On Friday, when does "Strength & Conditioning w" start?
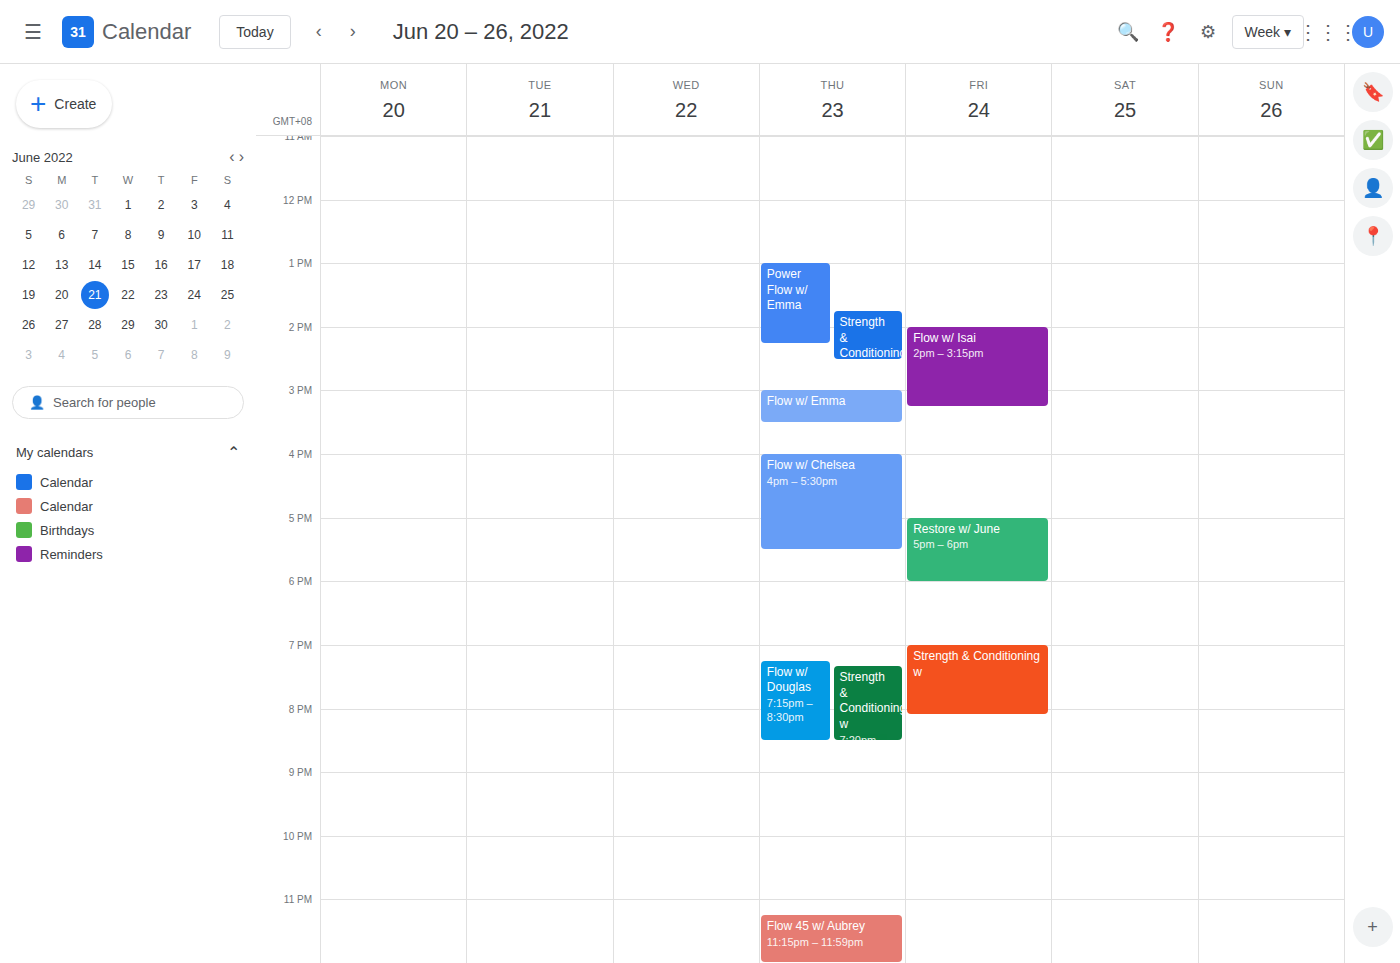
7:00 PM